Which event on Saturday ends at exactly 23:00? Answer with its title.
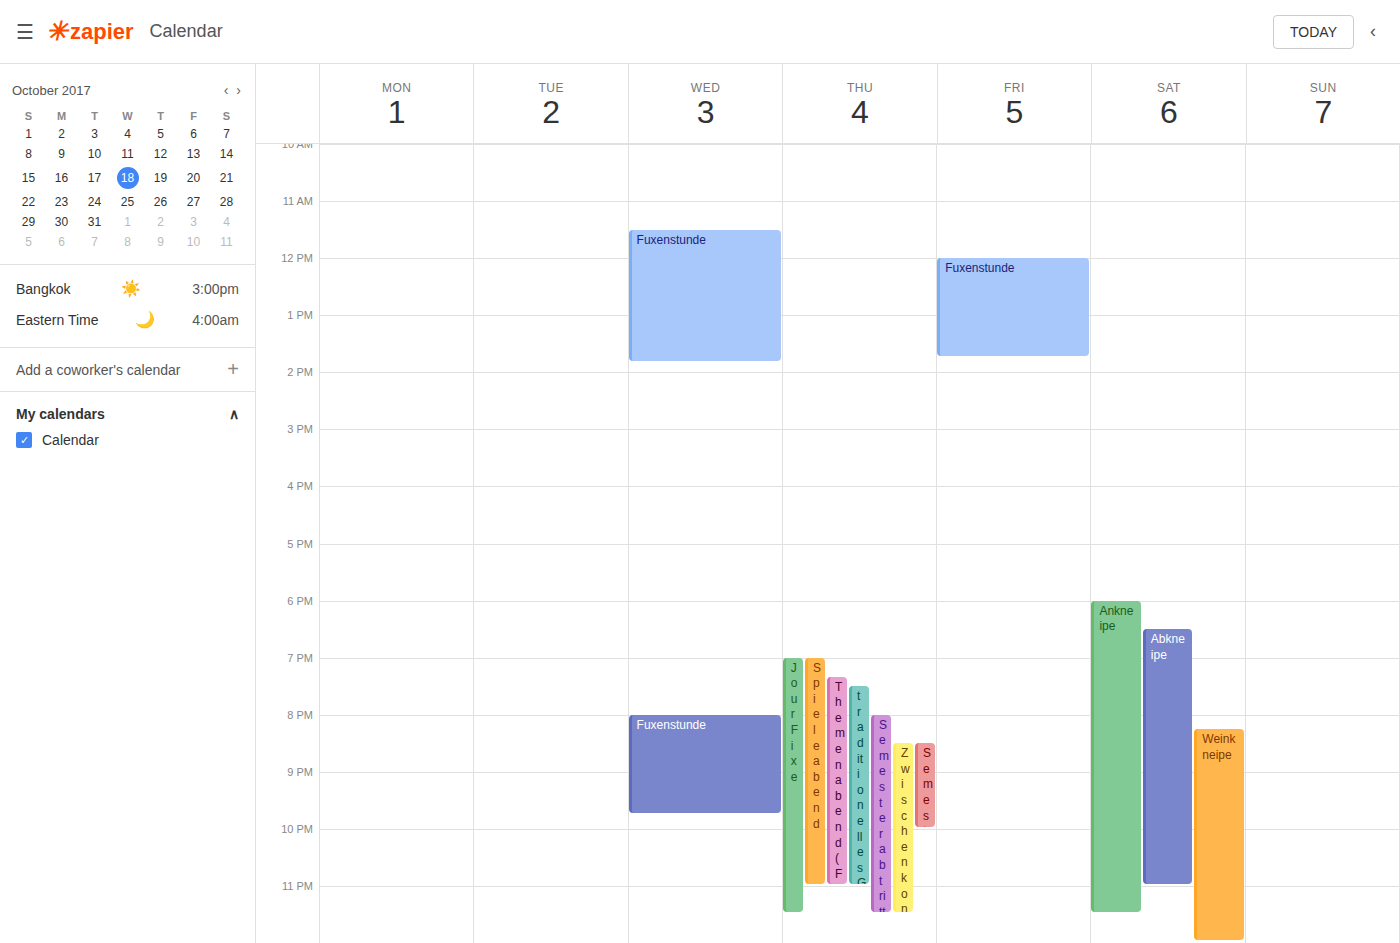
"Abkneipe"